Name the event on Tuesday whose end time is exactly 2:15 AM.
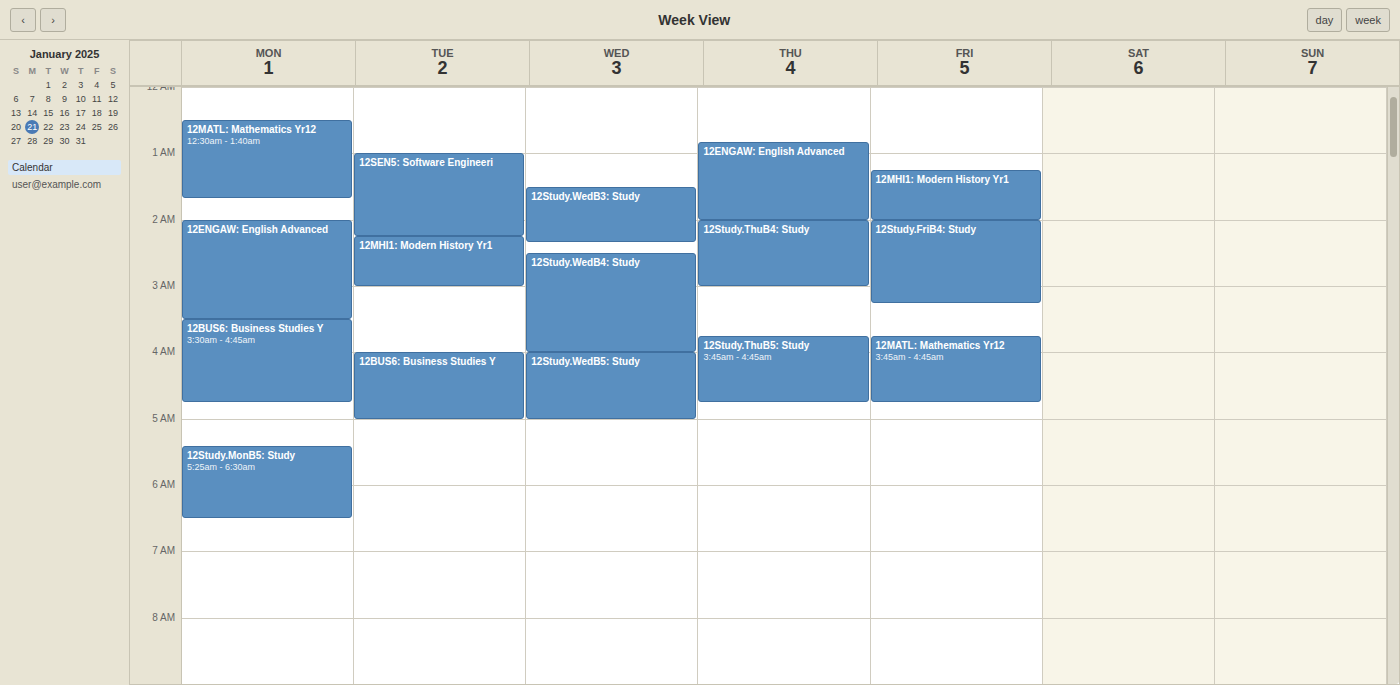
"12SEN5: Software Engineeri"